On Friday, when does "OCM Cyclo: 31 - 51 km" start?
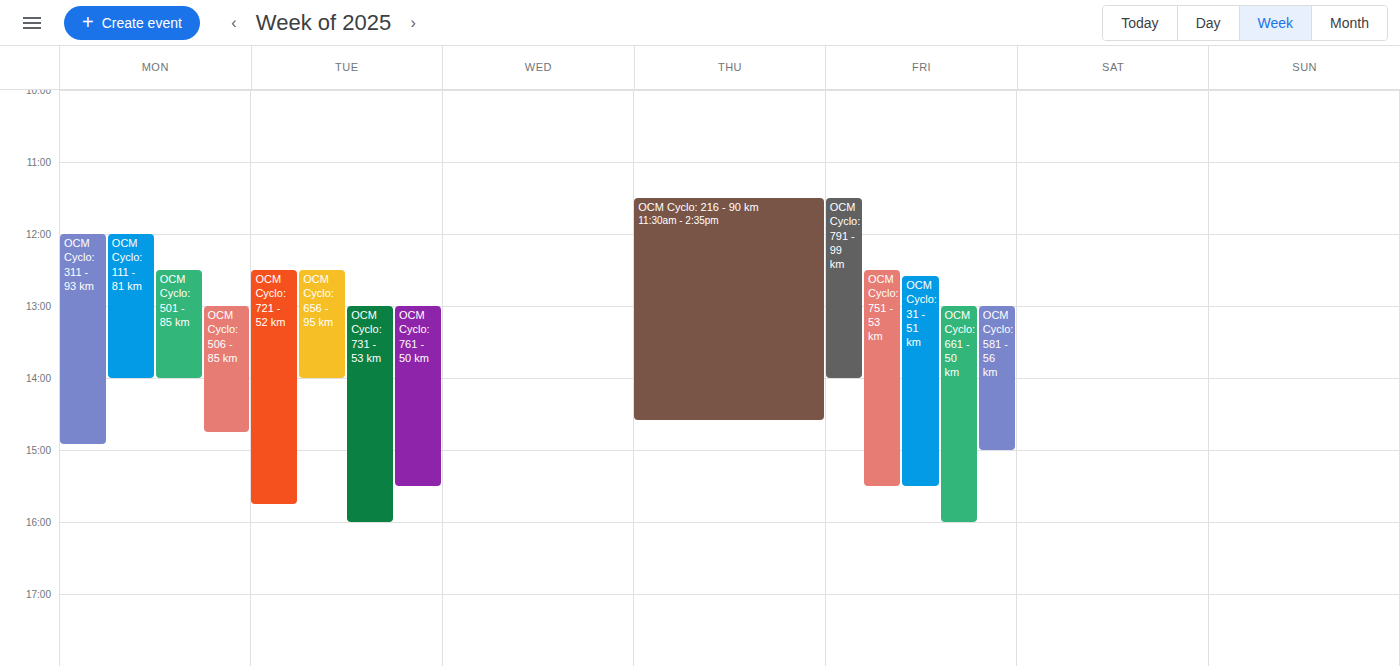
12:35 PM